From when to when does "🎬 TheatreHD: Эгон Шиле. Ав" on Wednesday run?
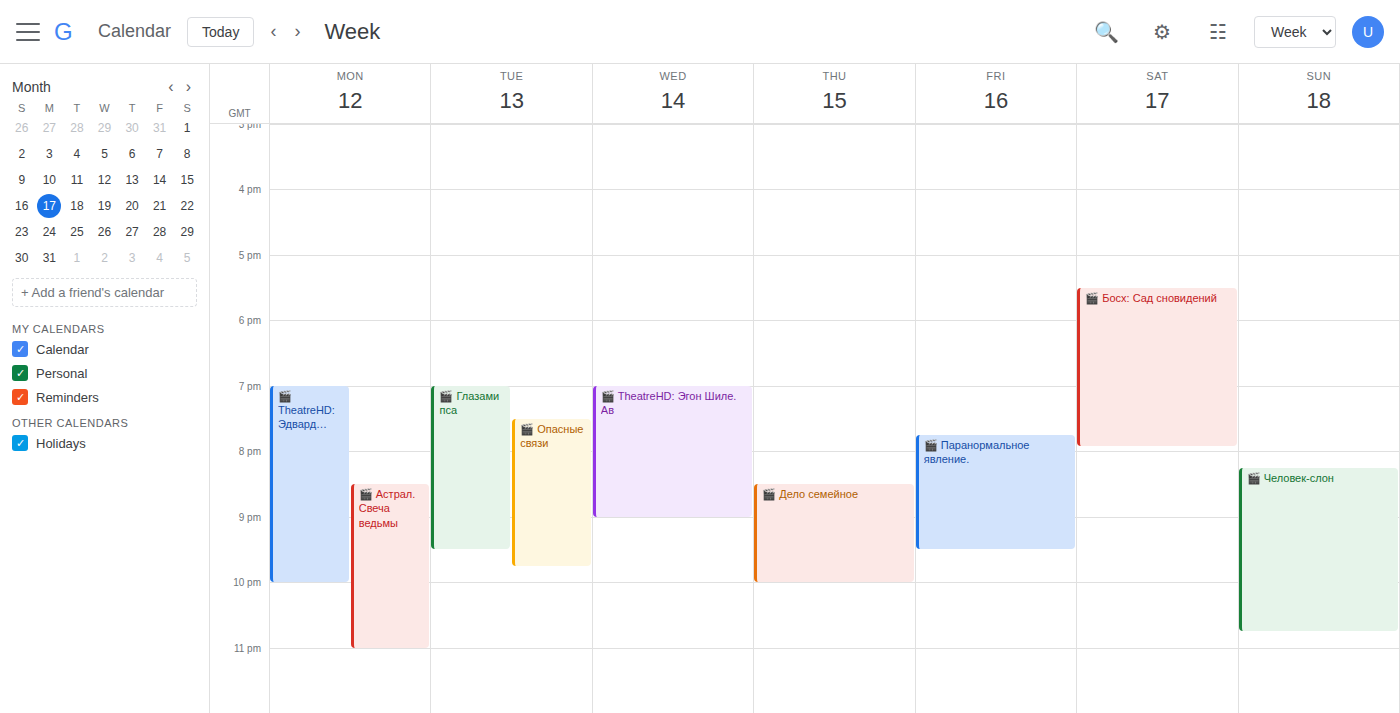
19:00 to 21:00